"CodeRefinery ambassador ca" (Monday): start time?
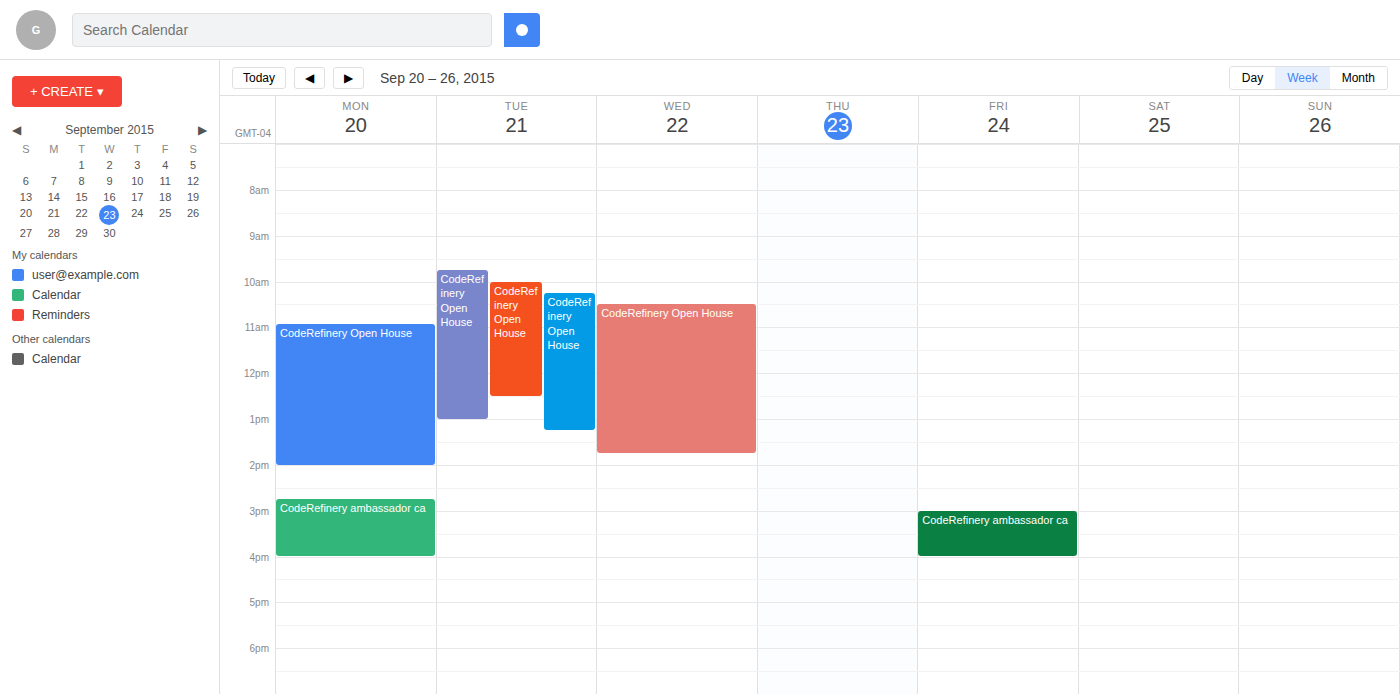
2:45 PM